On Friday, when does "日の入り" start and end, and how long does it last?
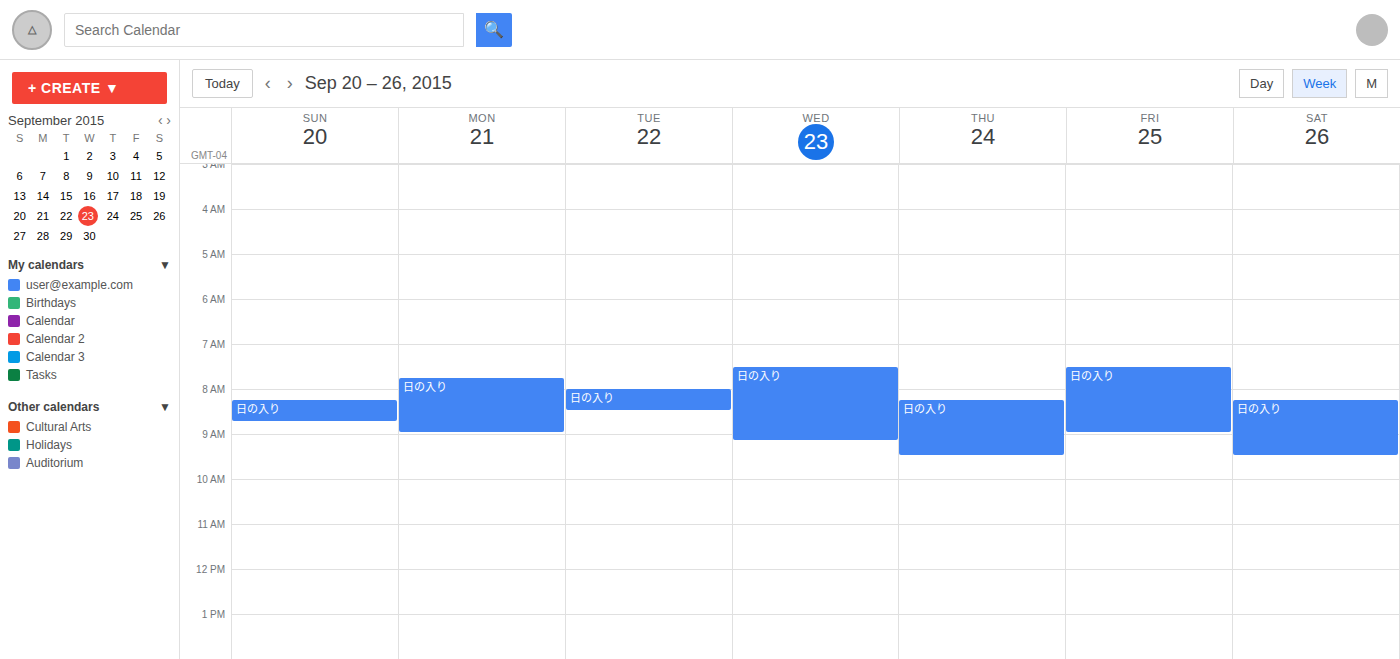
7:30 AM to 9:00 AM, 1 hour 30 minutes